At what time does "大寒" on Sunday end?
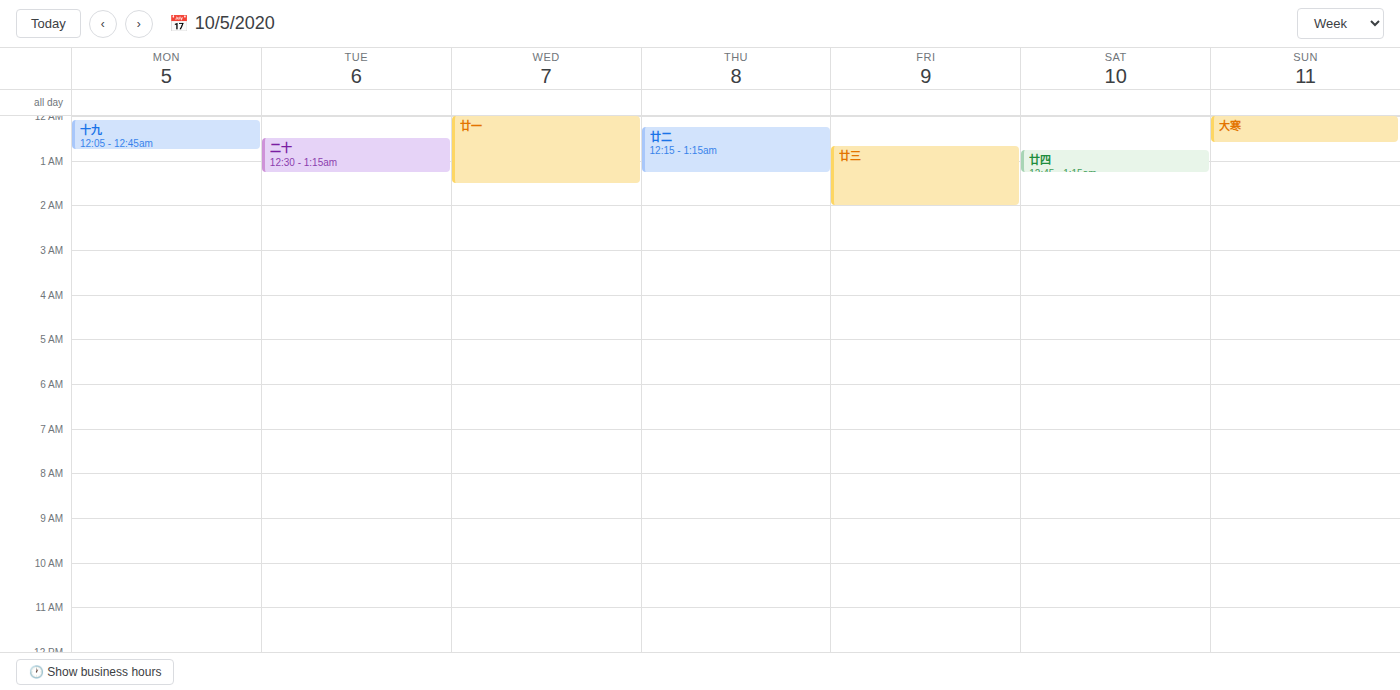
12:35 AM